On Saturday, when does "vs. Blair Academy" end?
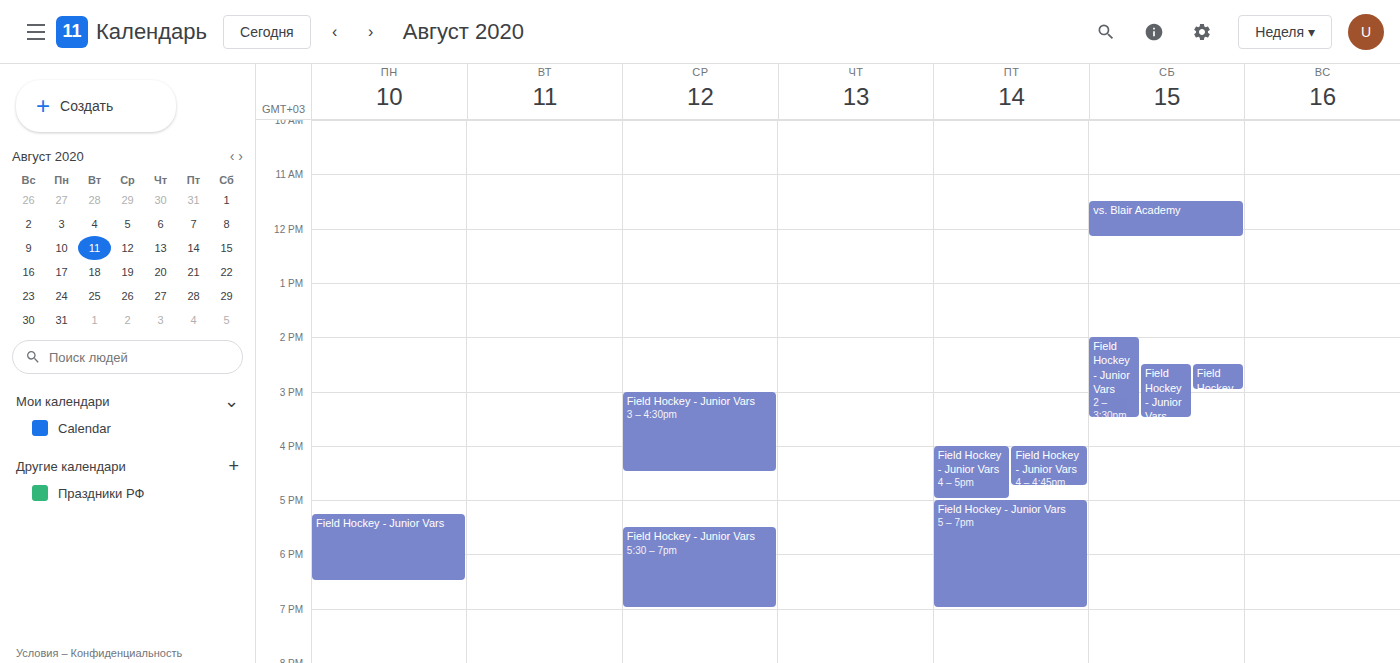
12:10 PM